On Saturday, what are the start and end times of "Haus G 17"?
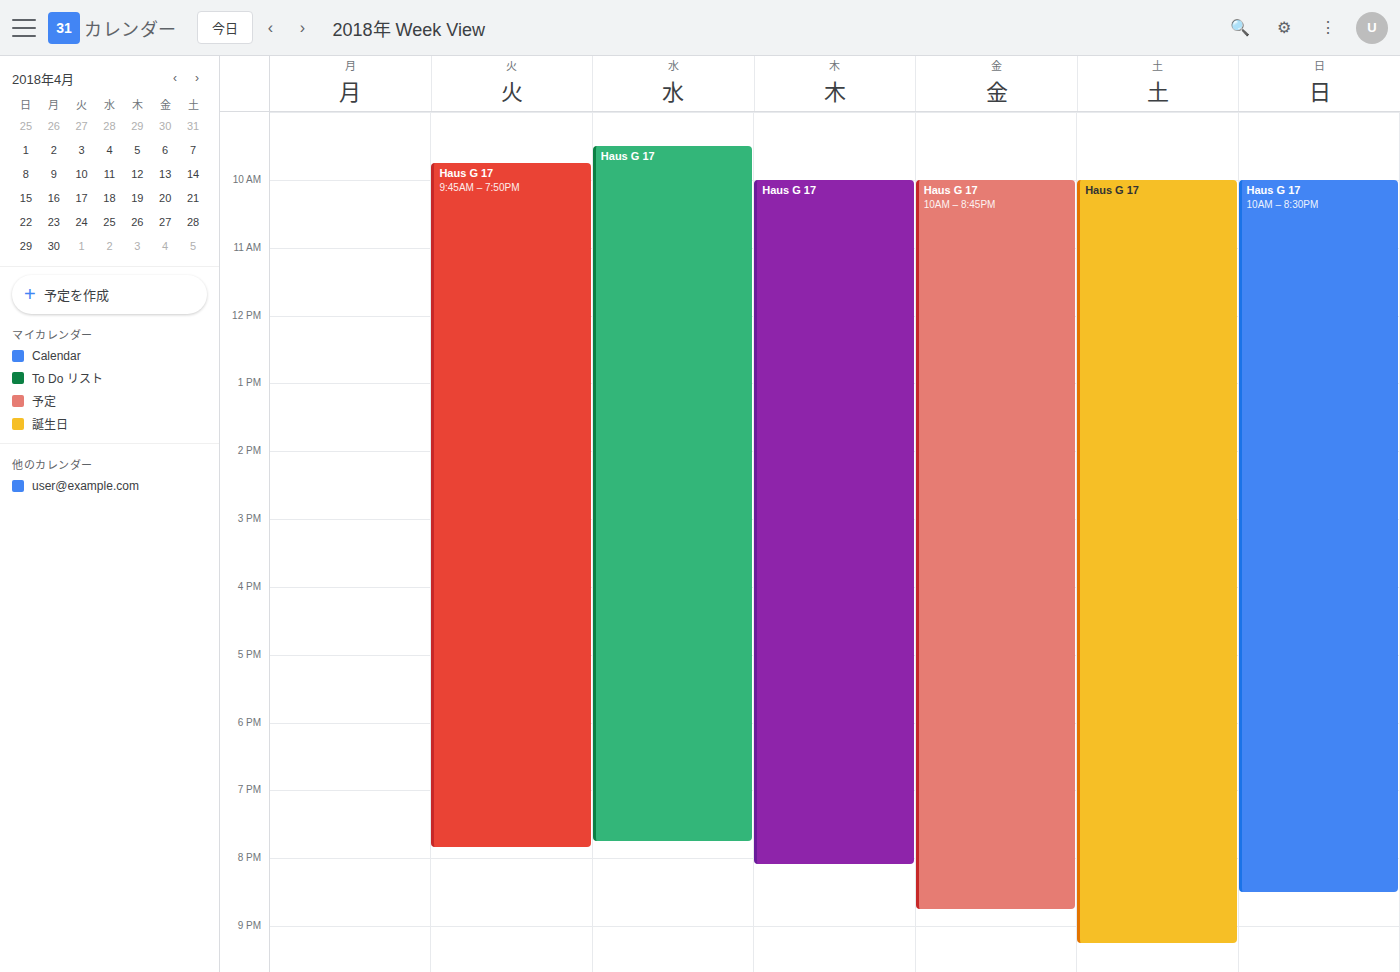
10:00 AM to 9:15 PM